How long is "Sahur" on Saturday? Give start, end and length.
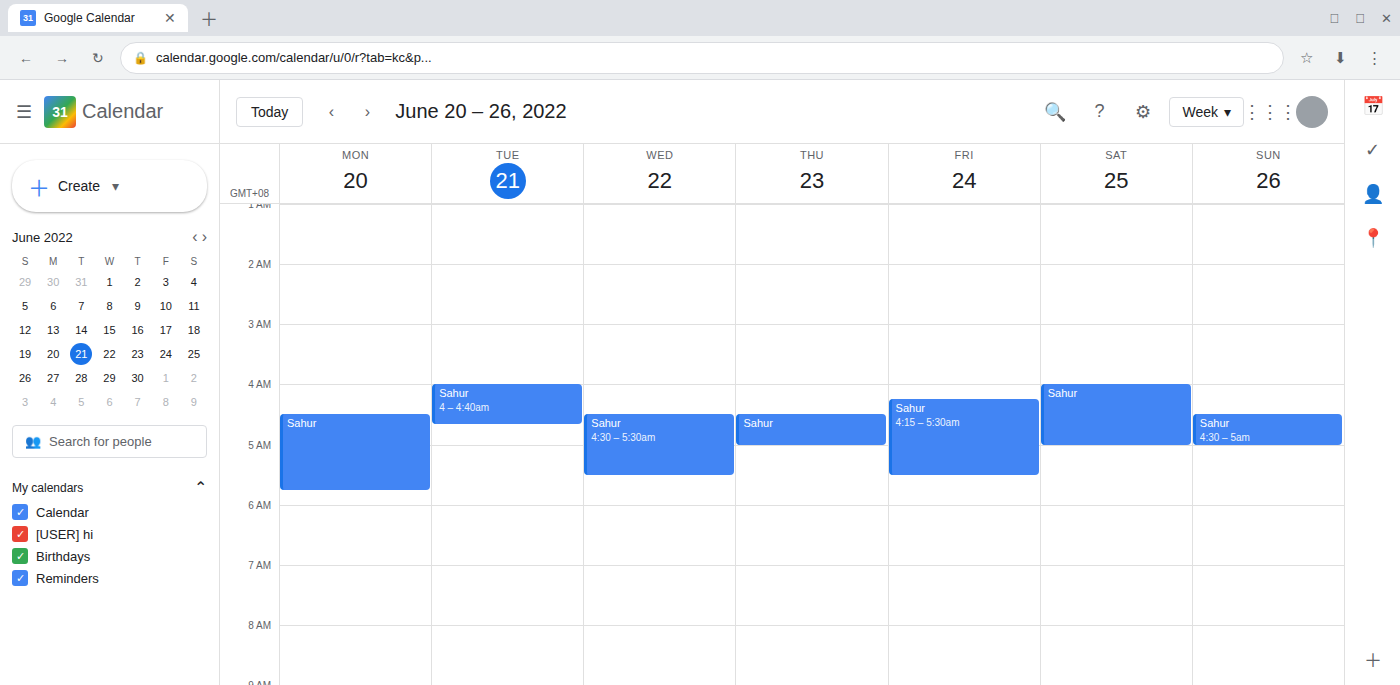
04:00 to 05:00, 1 hour